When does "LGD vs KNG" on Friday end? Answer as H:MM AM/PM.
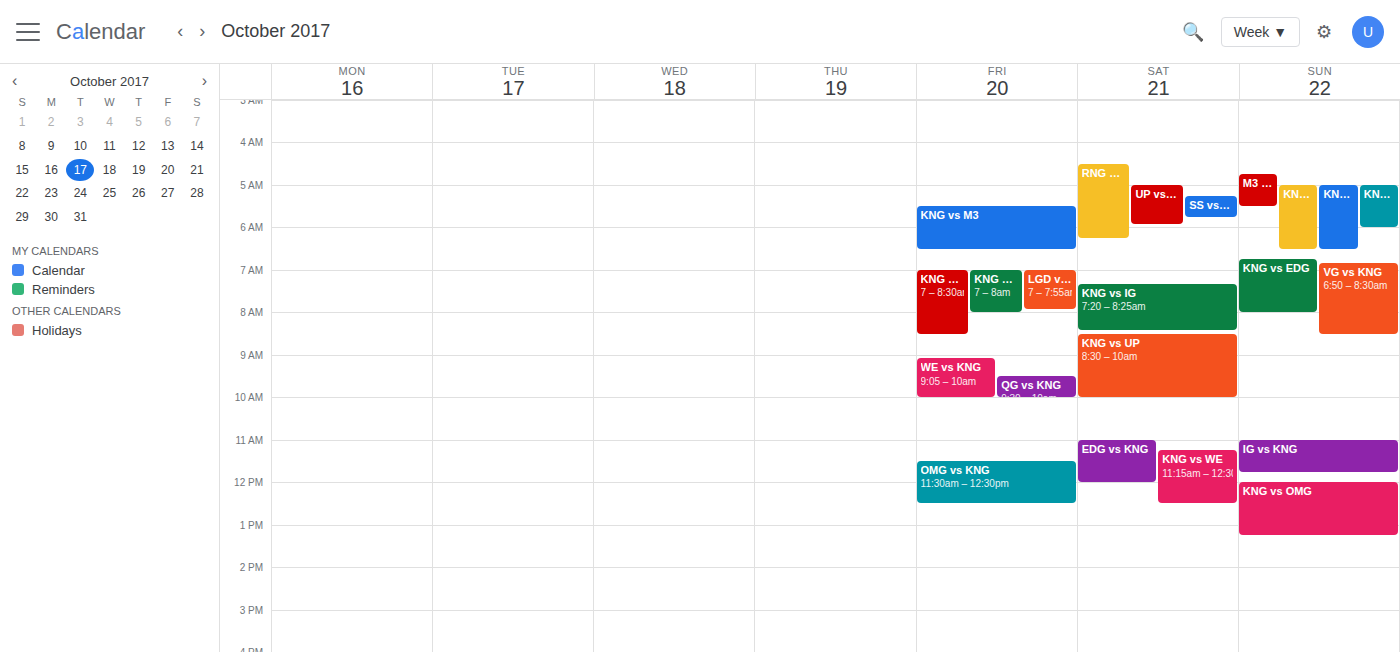
7:55 AM